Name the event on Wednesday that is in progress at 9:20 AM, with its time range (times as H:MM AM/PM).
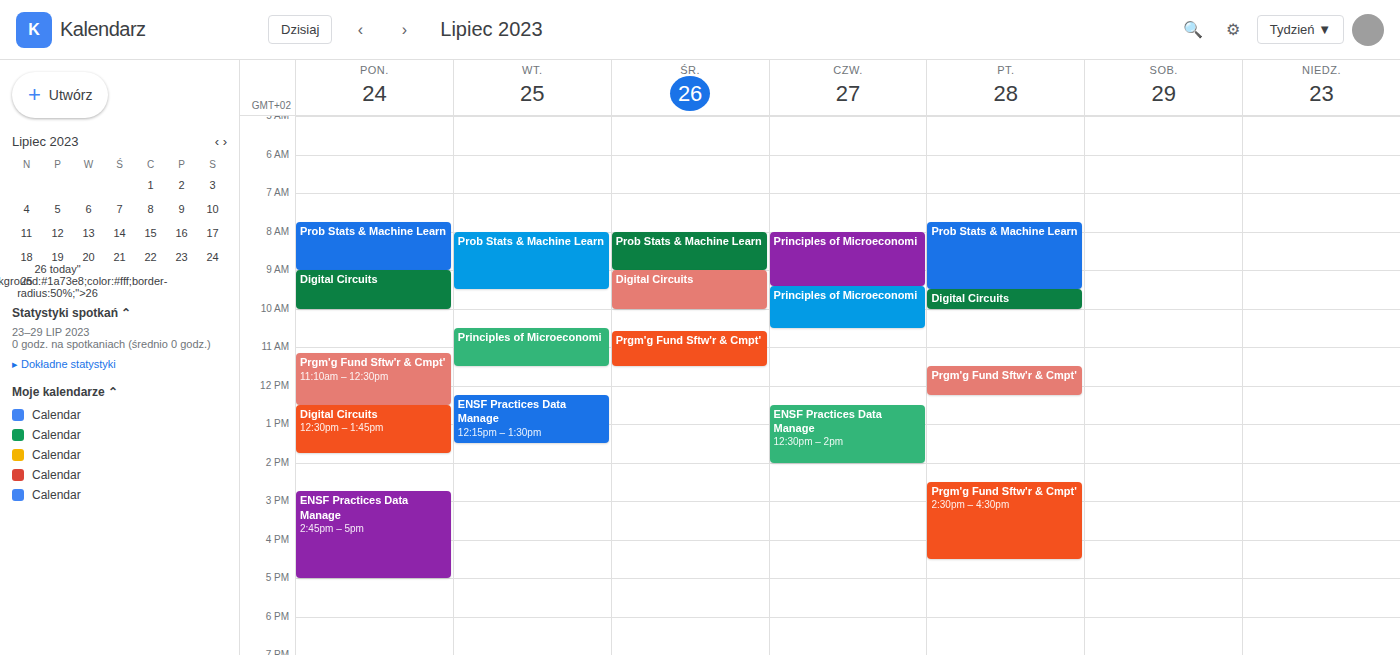
"Digital Circuits", 9:00 AM to 10:00 AM